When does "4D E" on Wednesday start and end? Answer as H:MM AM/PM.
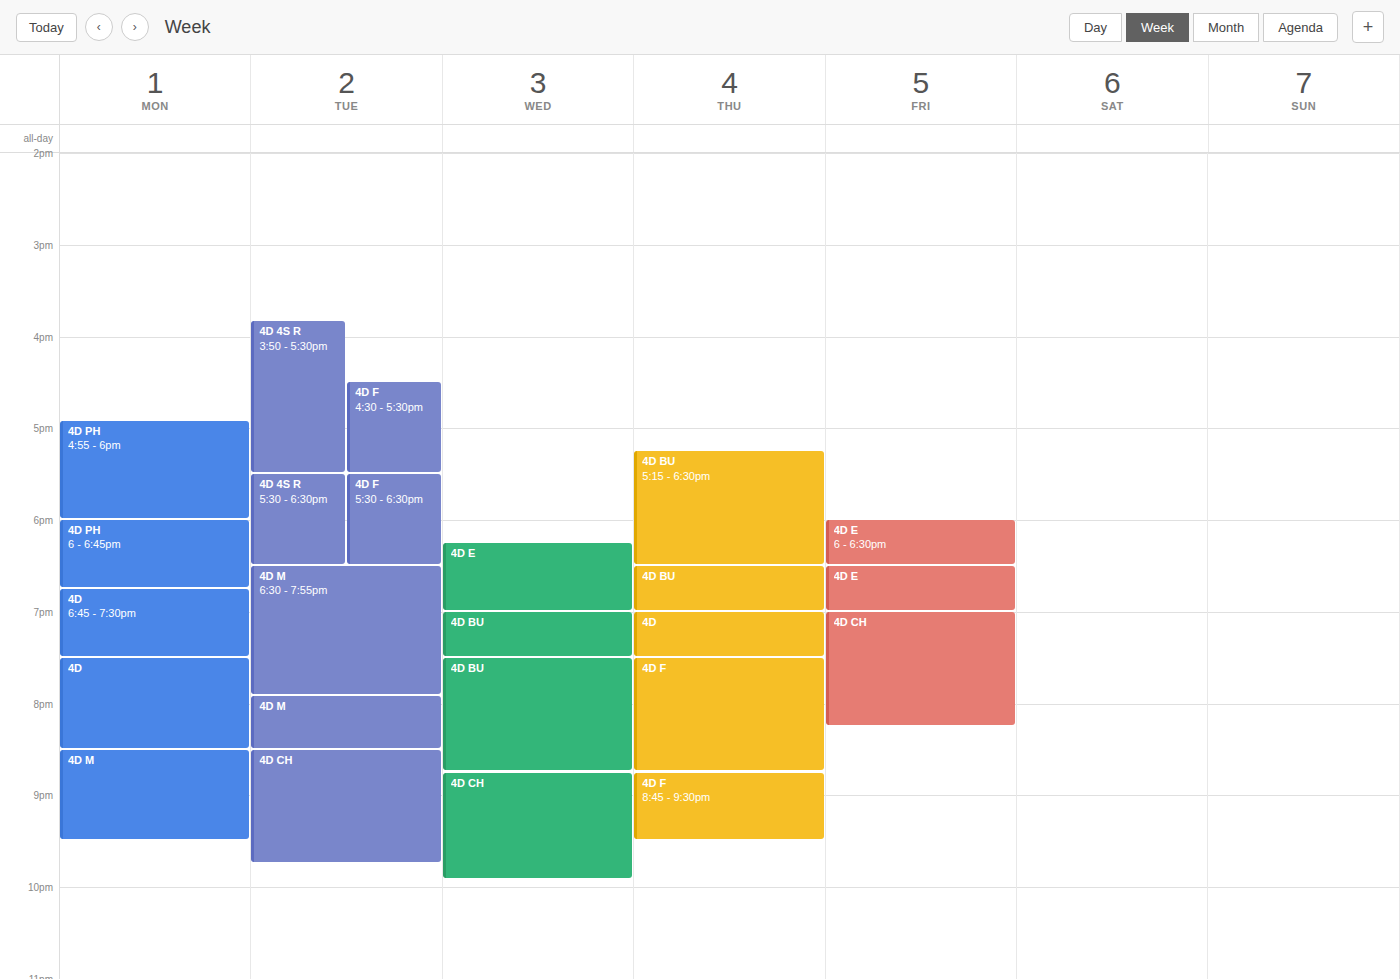
6:15 PM to 7:00 PM